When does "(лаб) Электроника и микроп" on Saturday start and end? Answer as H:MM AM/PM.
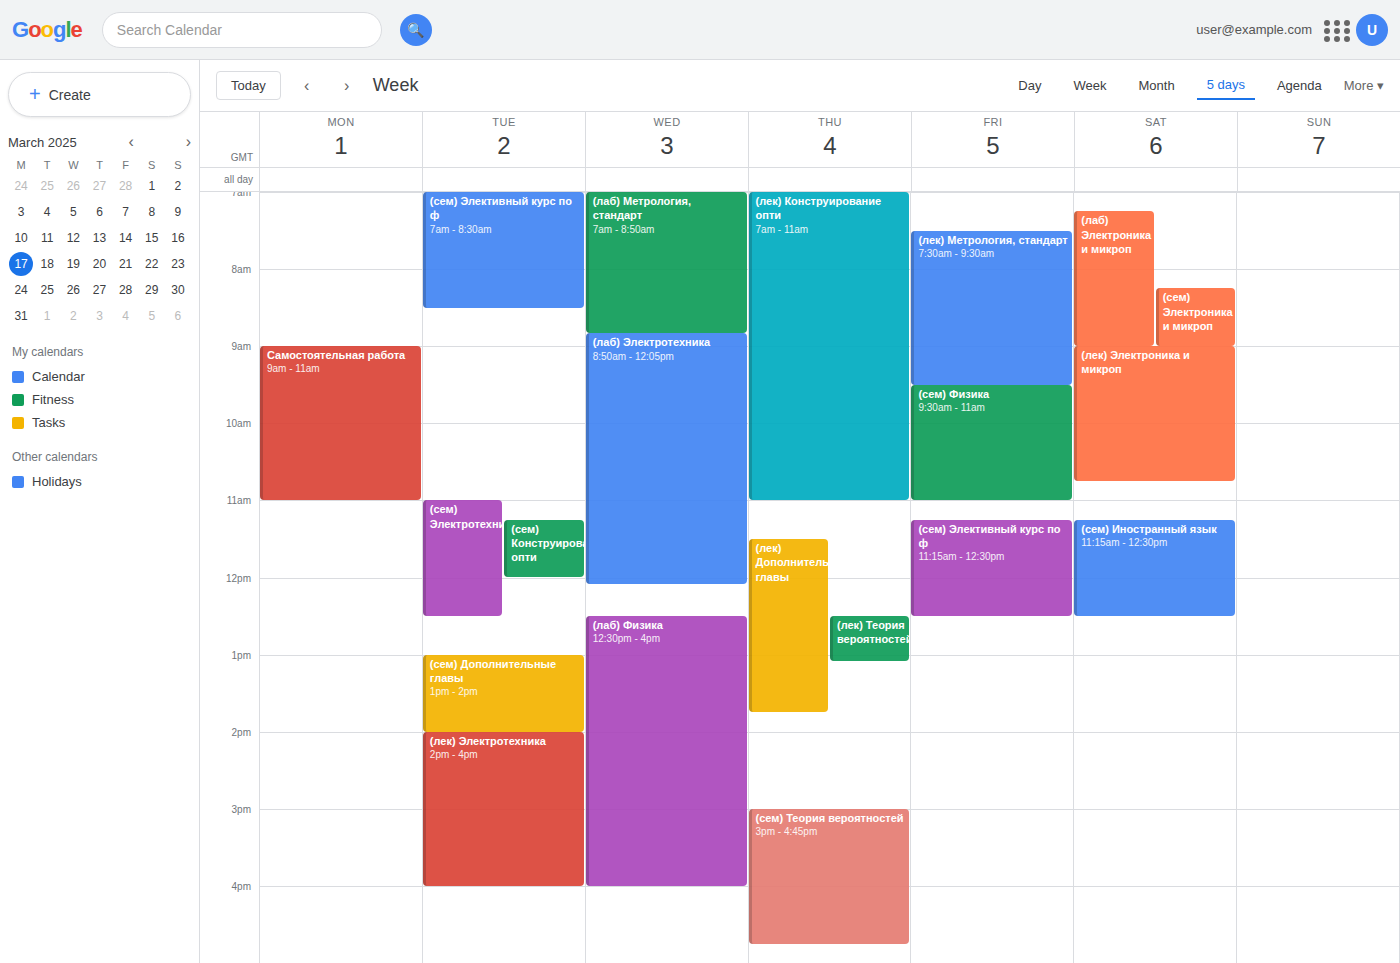
7:15 AM to 9:00 AM